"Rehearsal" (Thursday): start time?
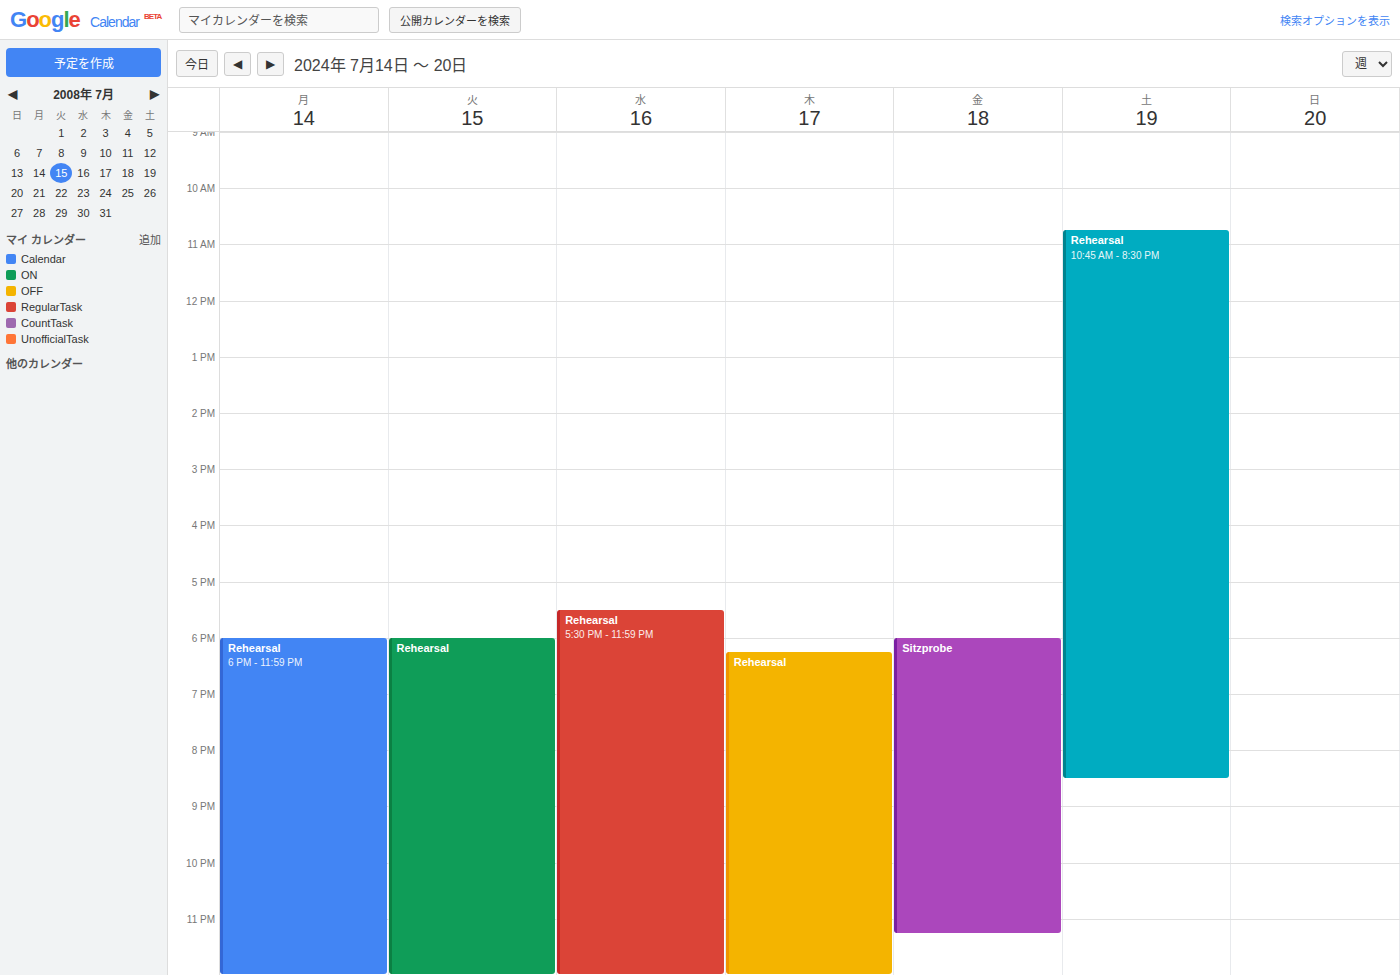
6:15 PM